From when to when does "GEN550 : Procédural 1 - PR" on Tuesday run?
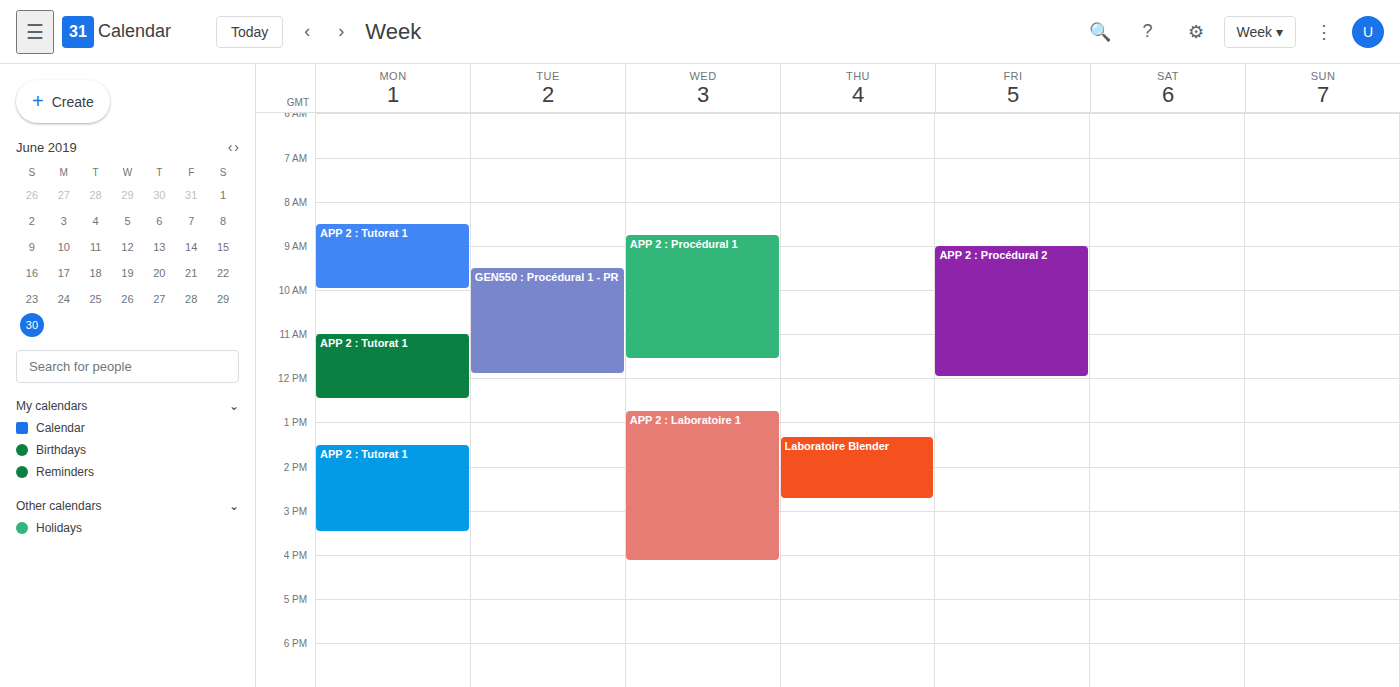
9:30 AM to 11:55 AM